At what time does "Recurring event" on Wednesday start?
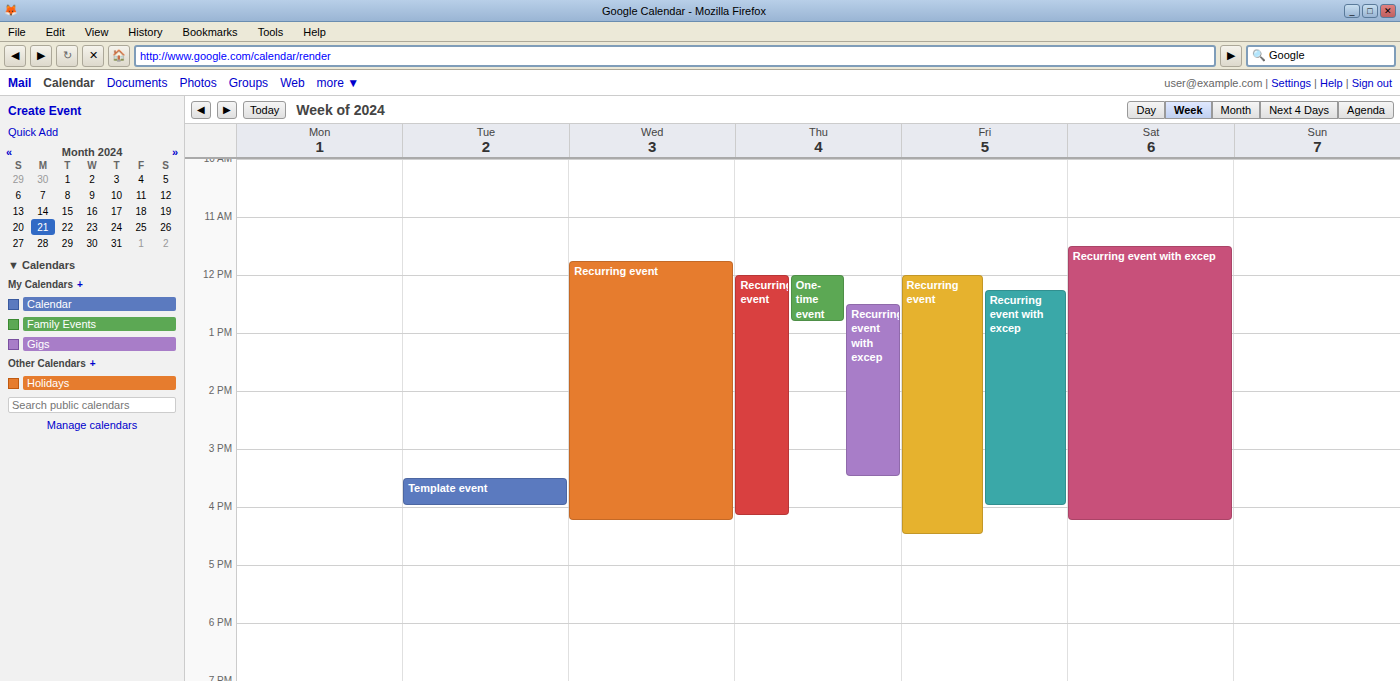
11:45 AM